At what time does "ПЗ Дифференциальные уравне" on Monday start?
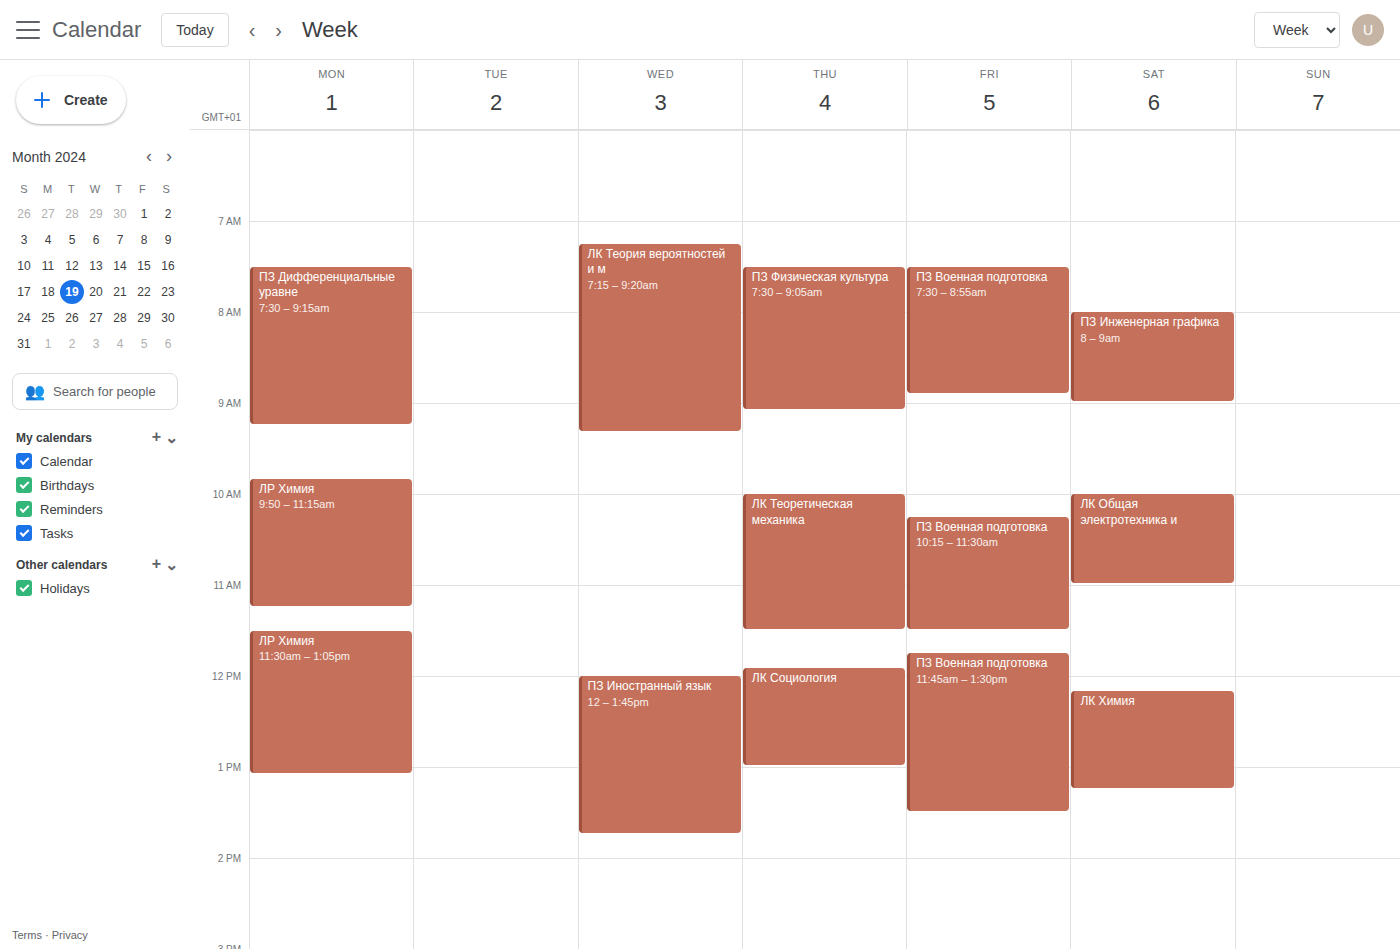
7:30 AM